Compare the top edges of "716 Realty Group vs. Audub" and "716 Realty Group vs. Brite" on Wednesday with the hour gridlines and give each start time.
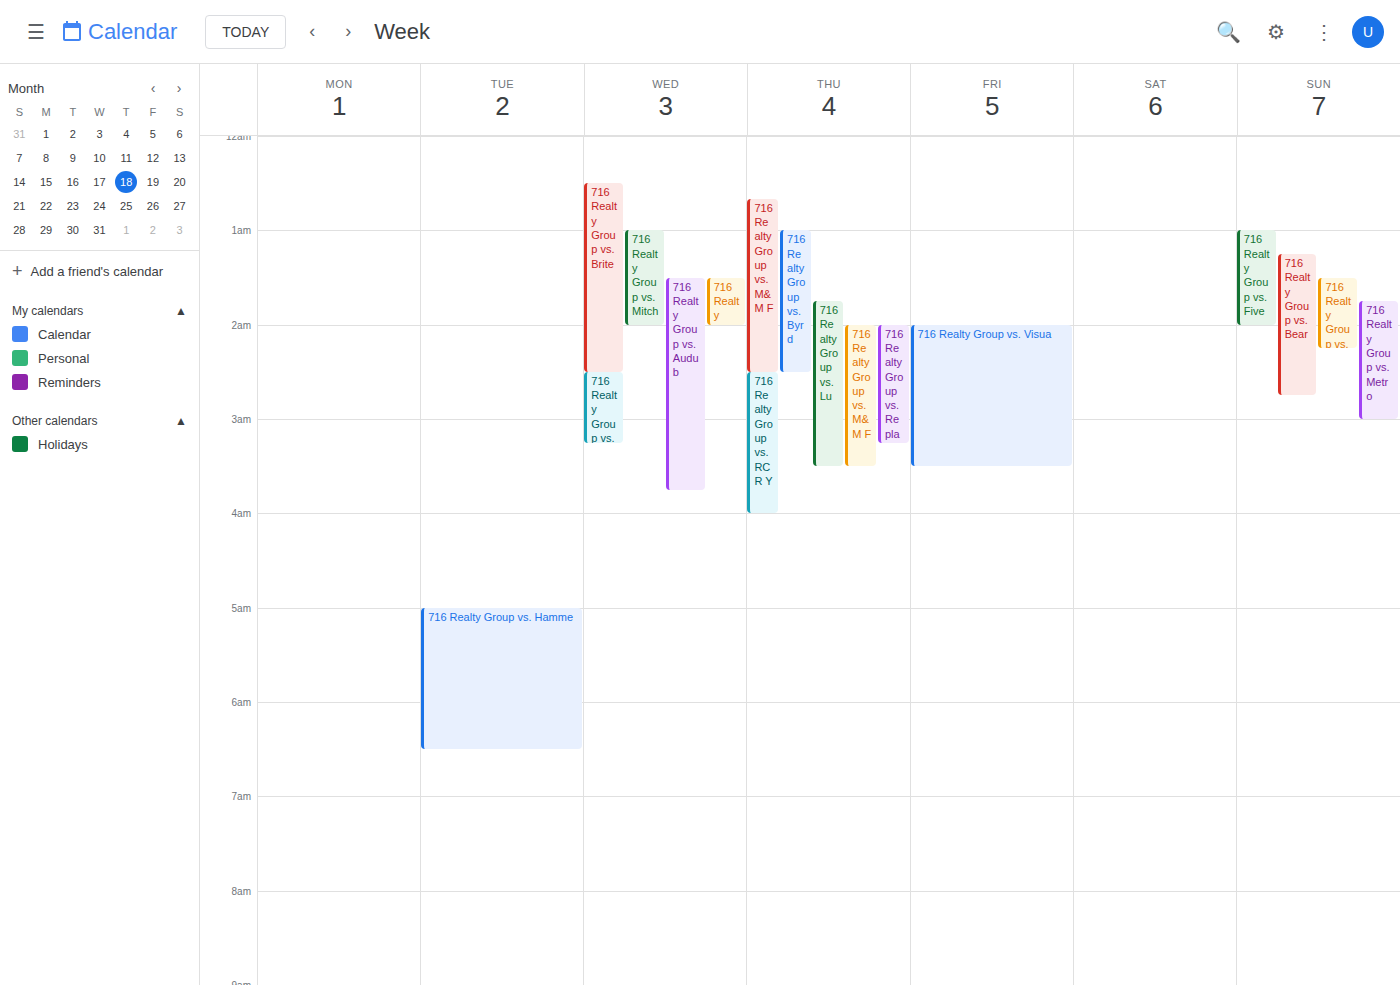
"716 Realty Group vs. Audub": 1:30 AM, halfway between the 1 AM and 2 AM lines. "716 Realty Group vs. Brite": 12:30 AM, halfway between the 12 AM and 1 AM lines.